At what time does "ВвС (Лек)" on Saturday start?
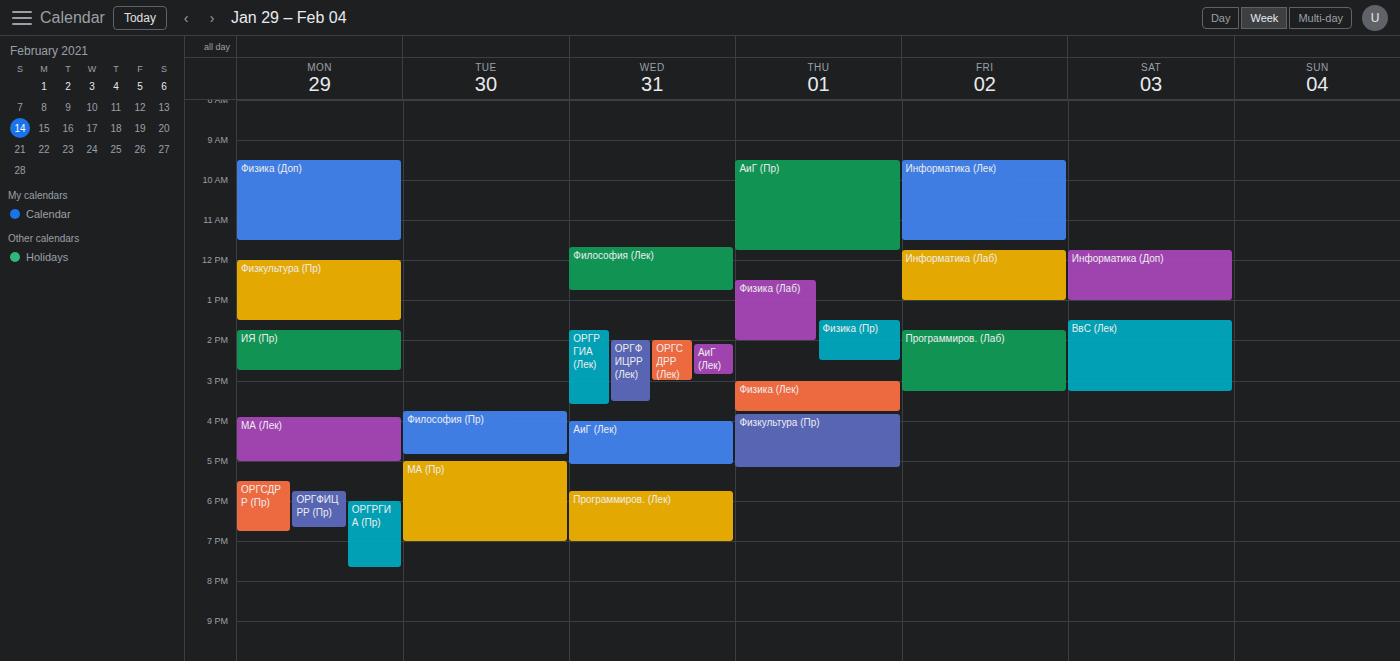
13:30